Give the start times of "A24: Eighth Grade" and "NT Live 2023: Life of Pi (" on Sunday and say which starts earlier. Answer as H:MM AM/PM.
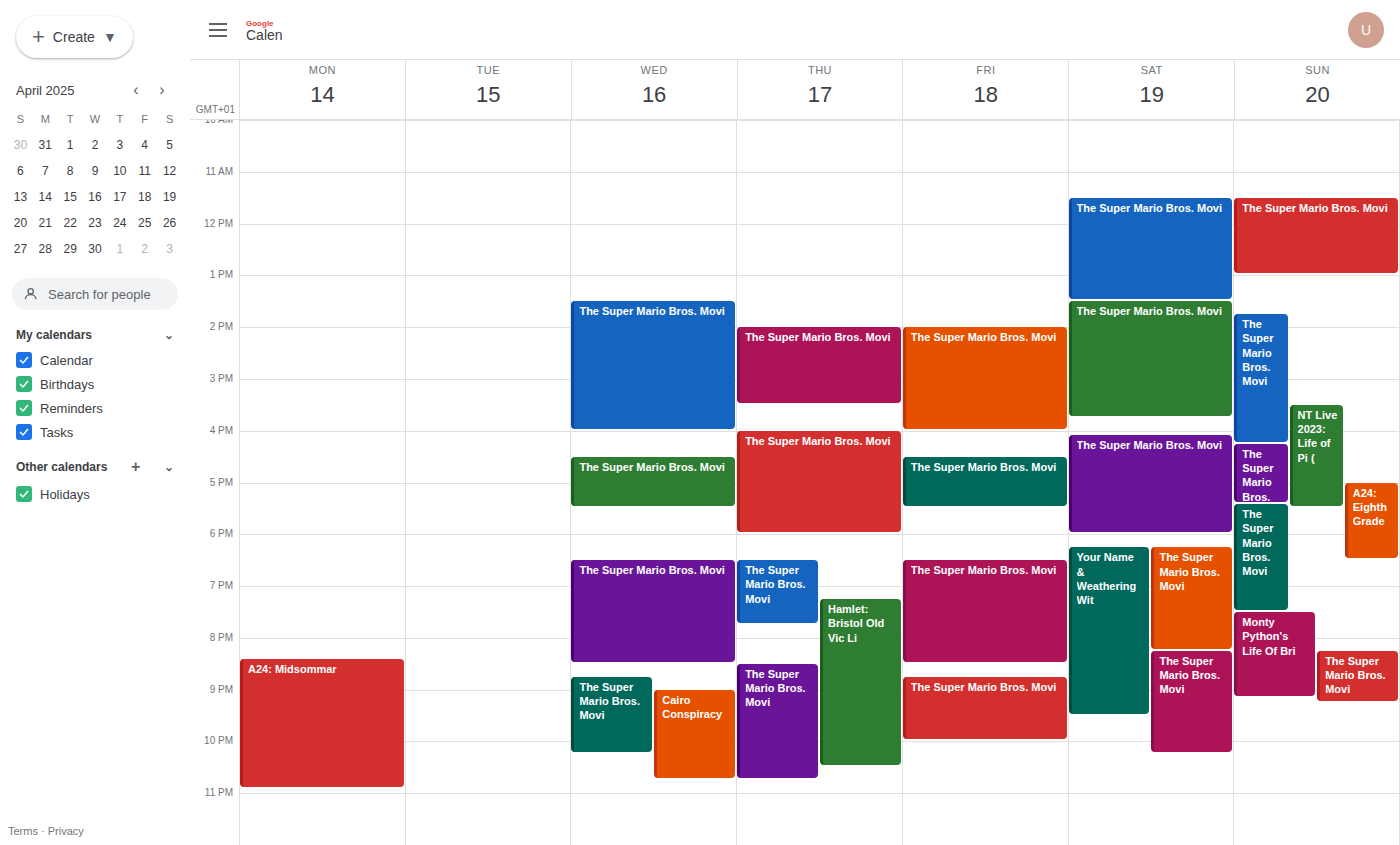
"NT Live 2023: Life of Pi (" 3:30 PM; "A24: Eighth Grade" 5:00 PM.